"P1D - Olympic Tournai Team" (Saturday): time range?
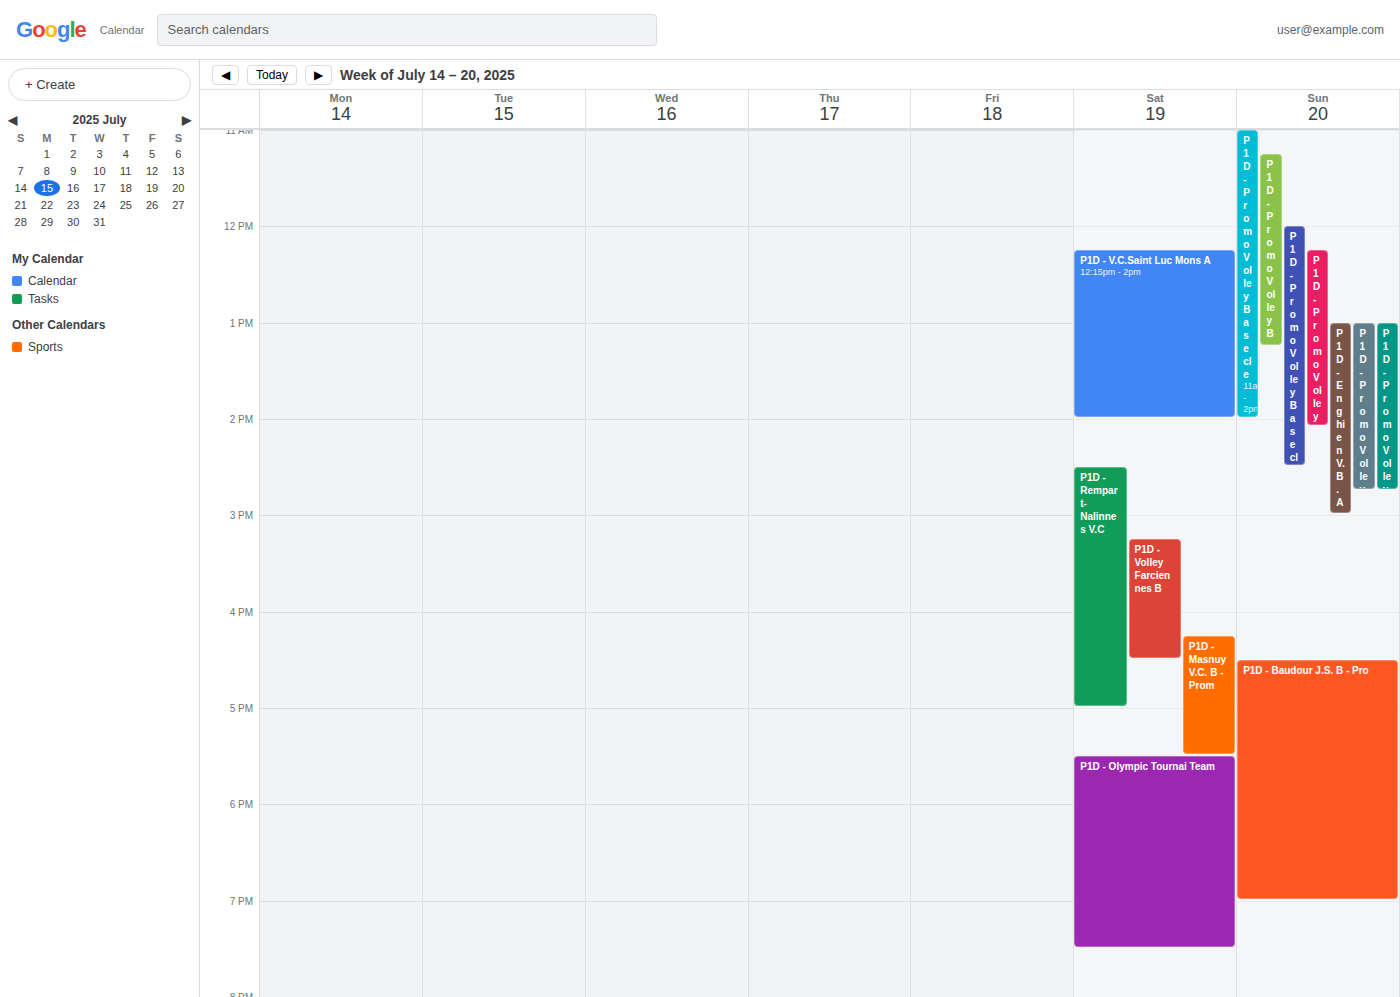
5:30 PM to 7:30 PM